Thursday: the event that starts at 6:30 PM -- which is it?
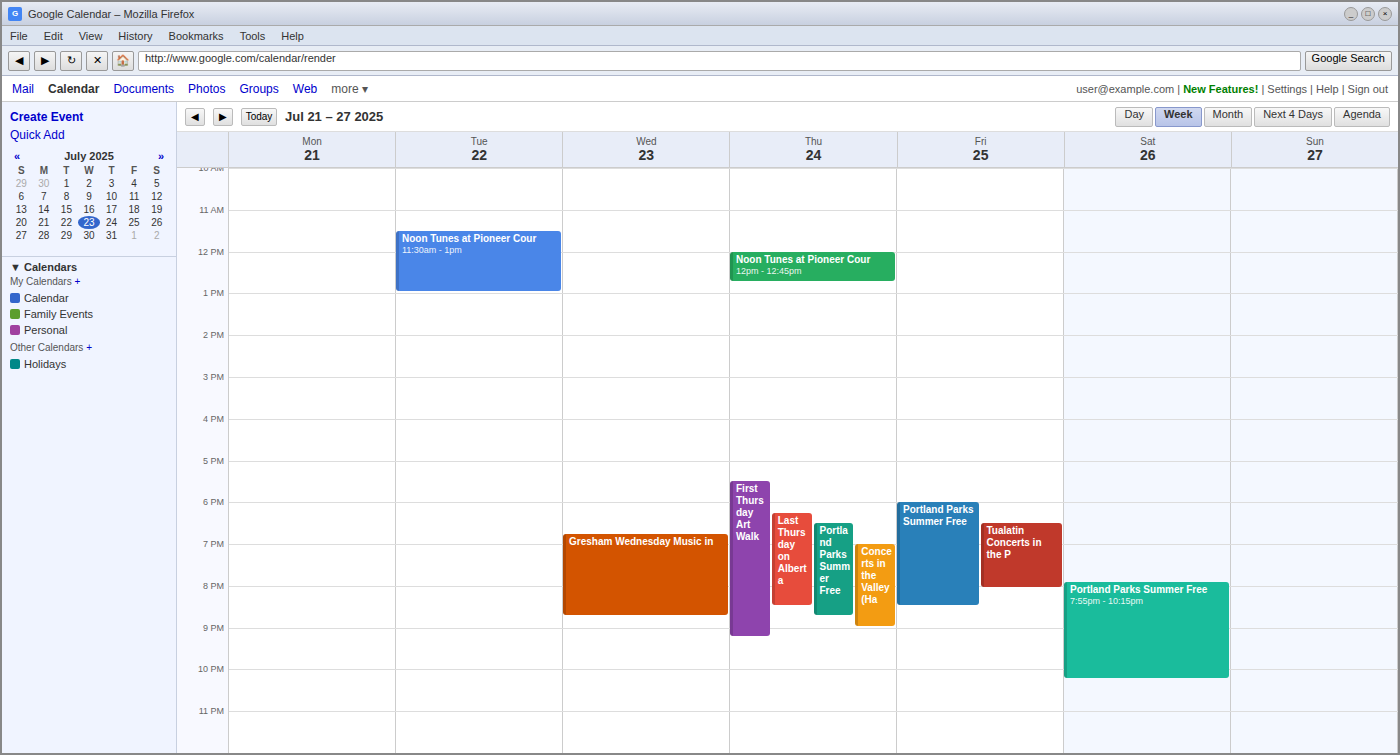
"Portland Parks Summer Free"